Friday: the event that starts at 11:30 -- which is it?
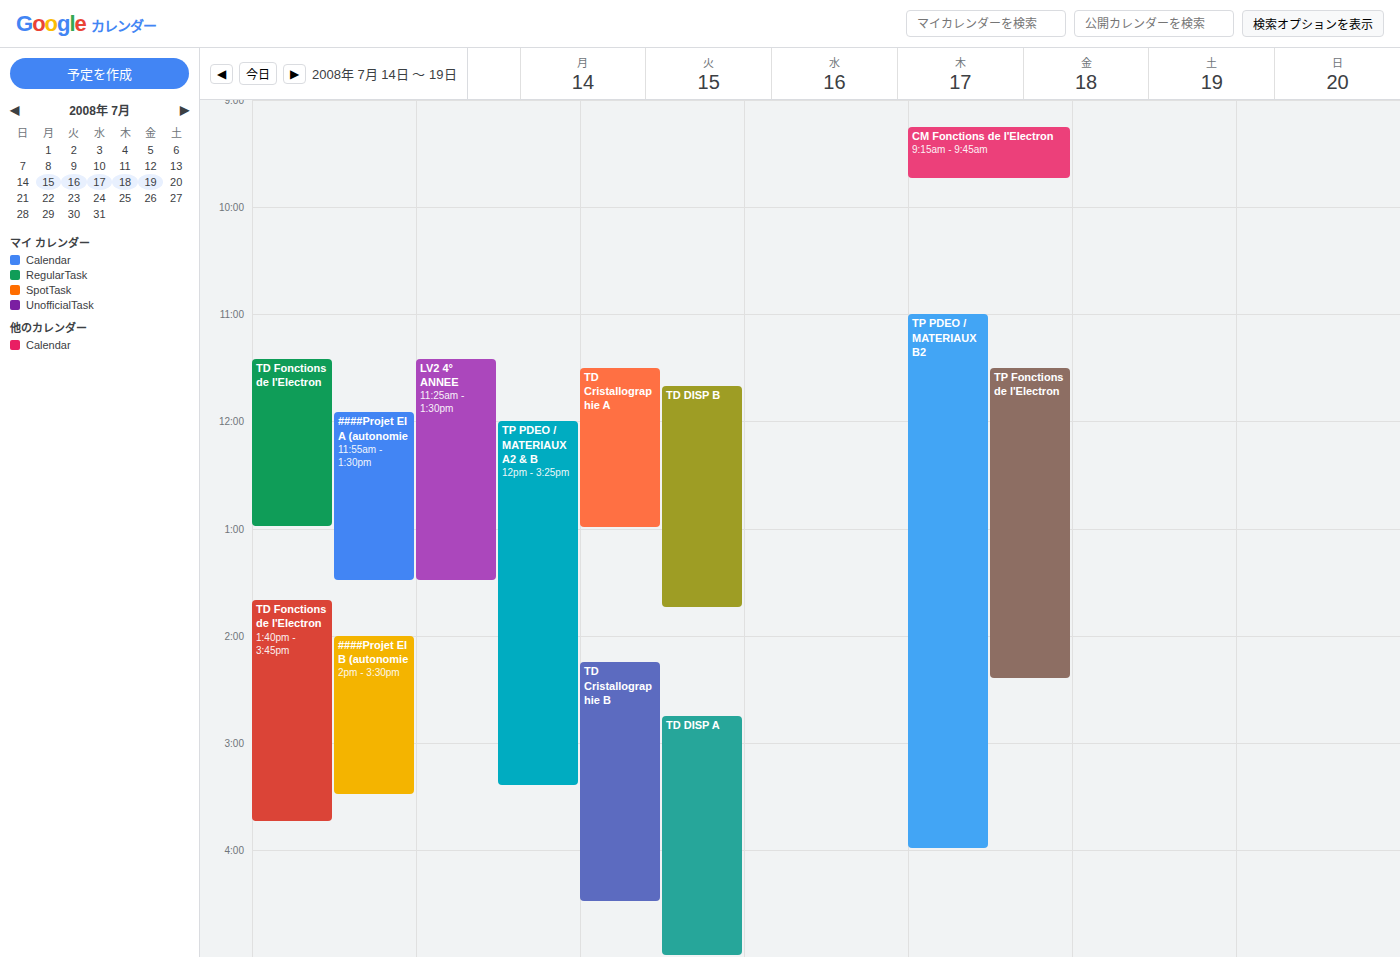
"TP Fonctions de l'Electron"